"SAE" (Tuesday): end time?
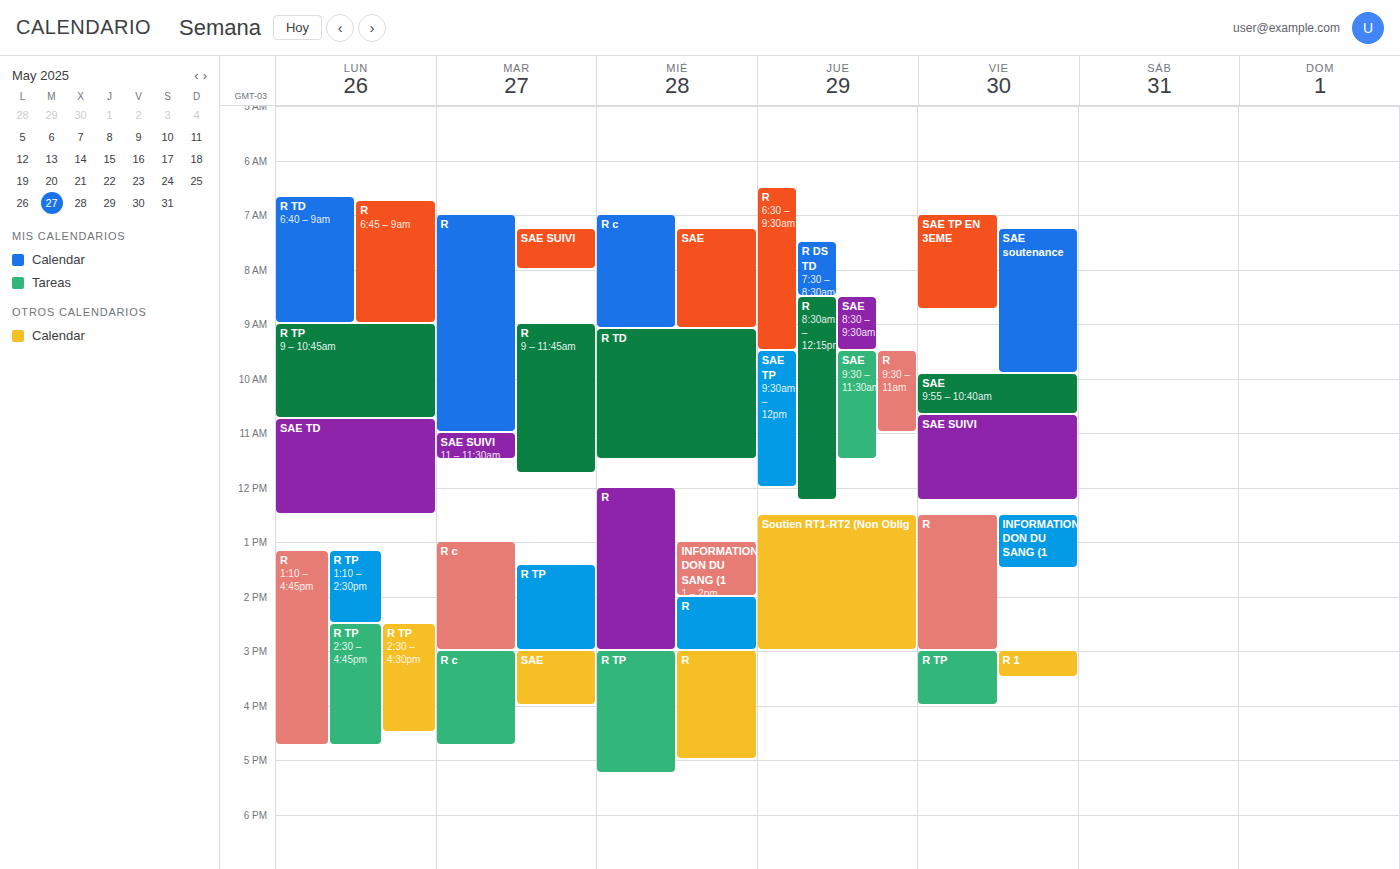
4:00 PM